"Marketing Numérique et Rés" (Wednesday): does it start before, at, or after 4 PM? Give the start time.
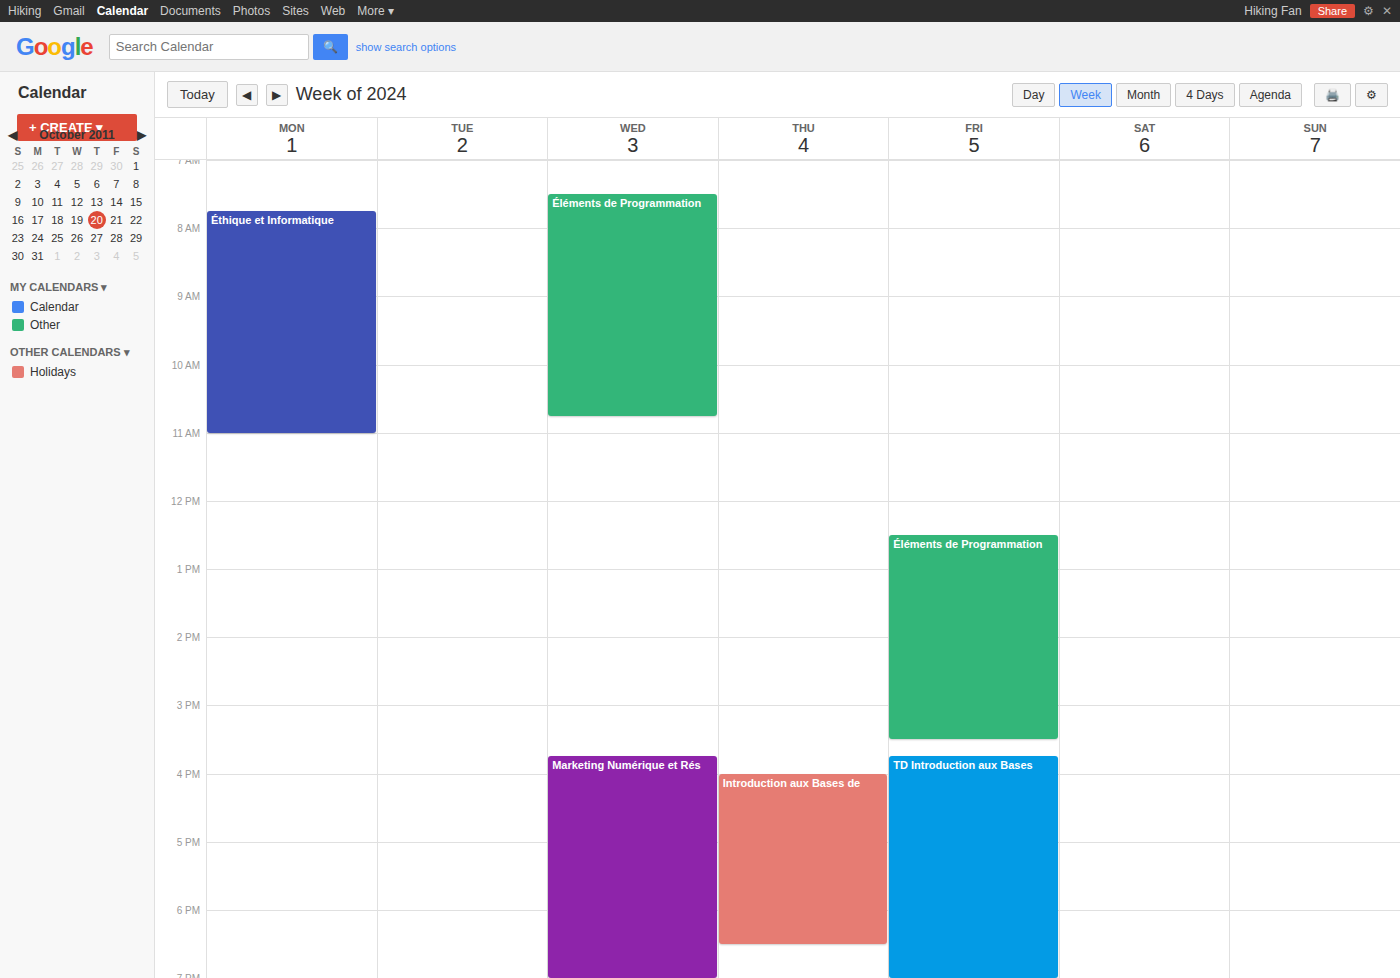
3:45 PM -- before 4 PM, 15 minutes above the 4 PM line.